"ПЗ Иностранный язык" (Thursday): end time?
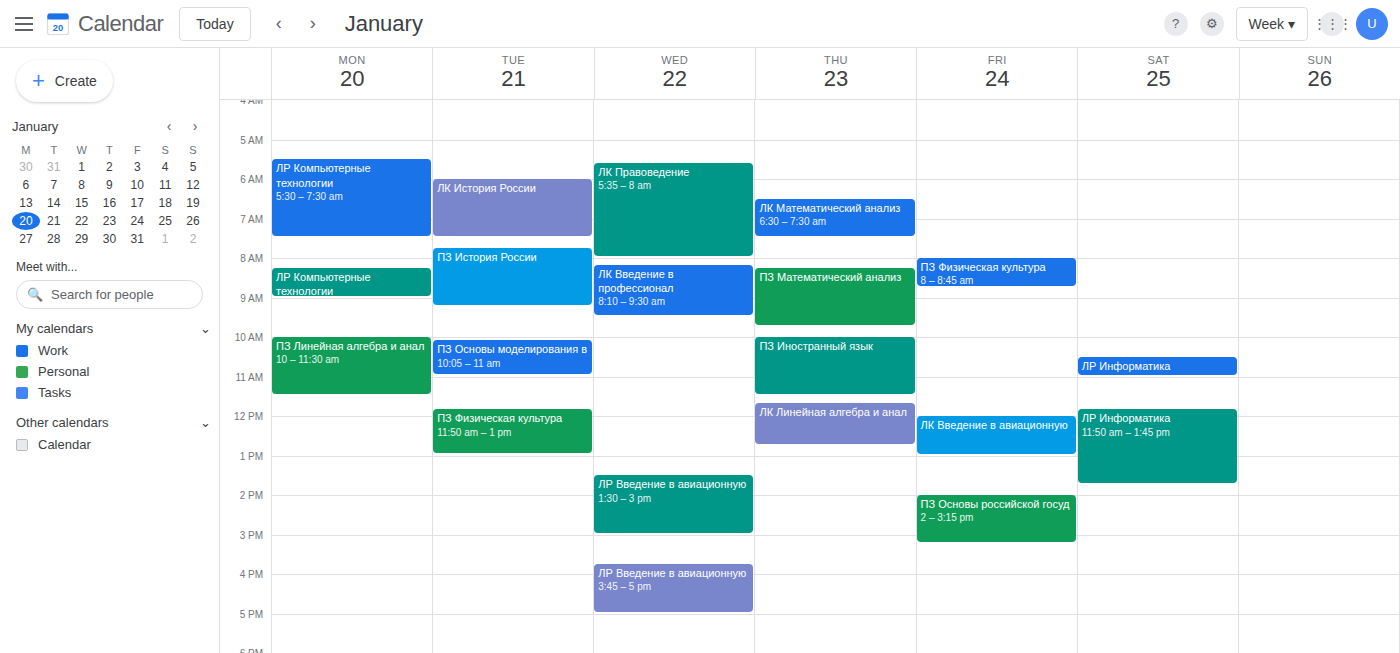
11:30 AM